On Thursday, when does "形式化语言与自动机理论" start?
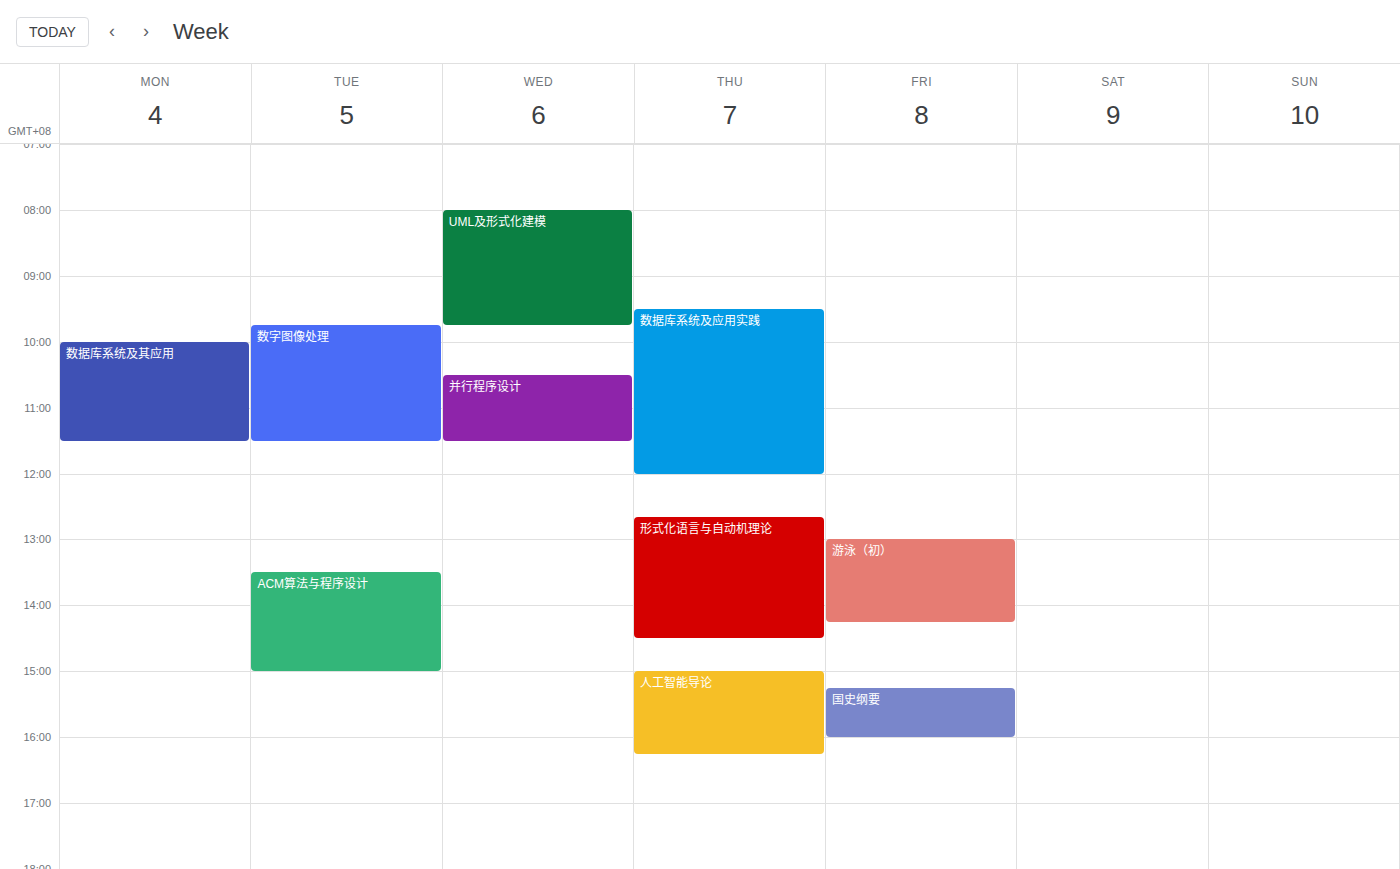
12:40 PM